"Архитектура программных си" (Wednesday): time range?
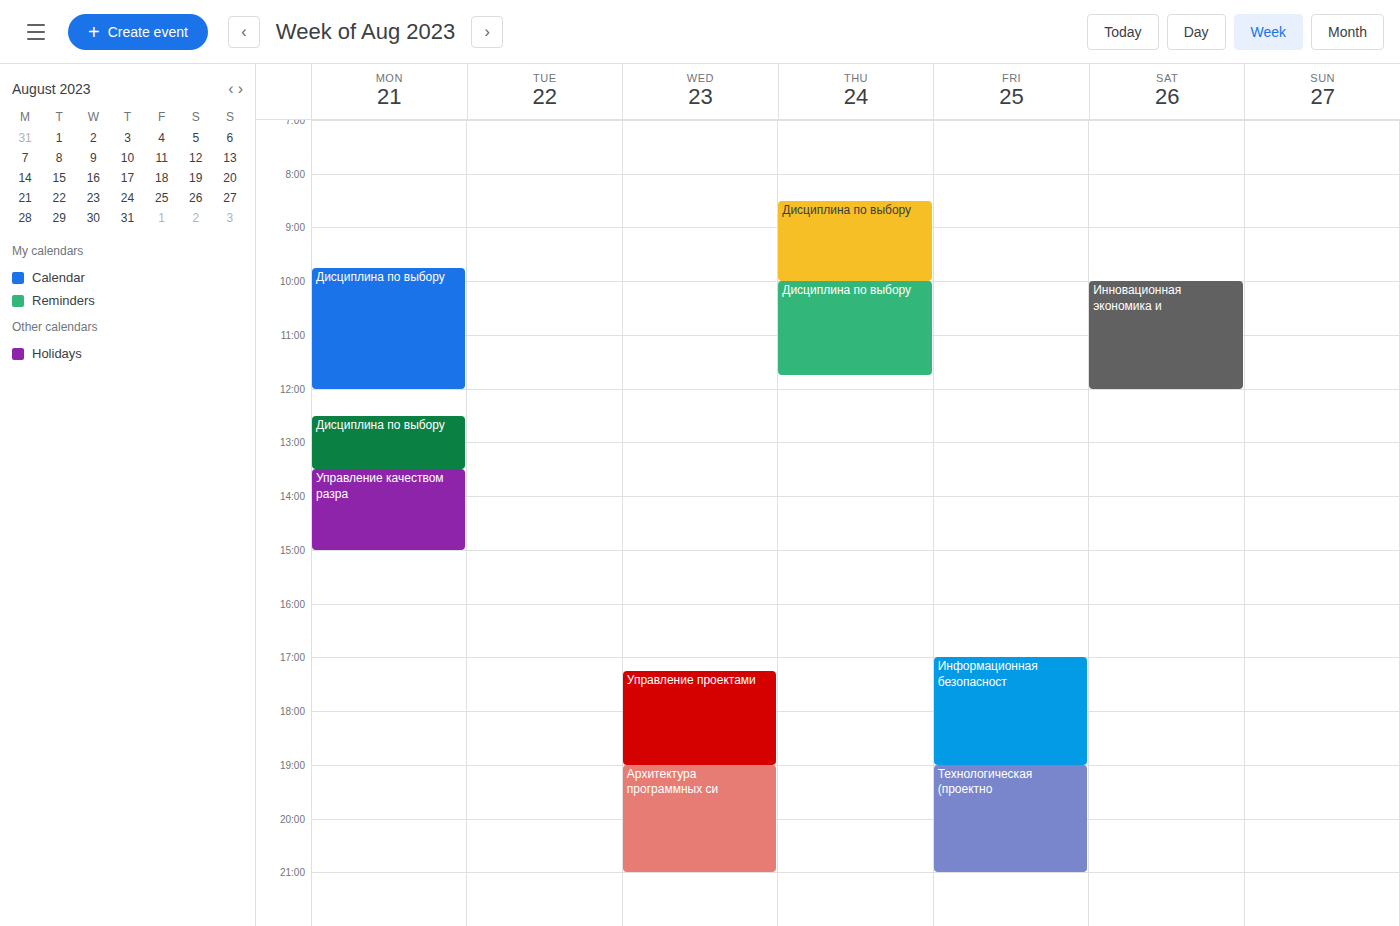
7:00 PM to 9:00 PM